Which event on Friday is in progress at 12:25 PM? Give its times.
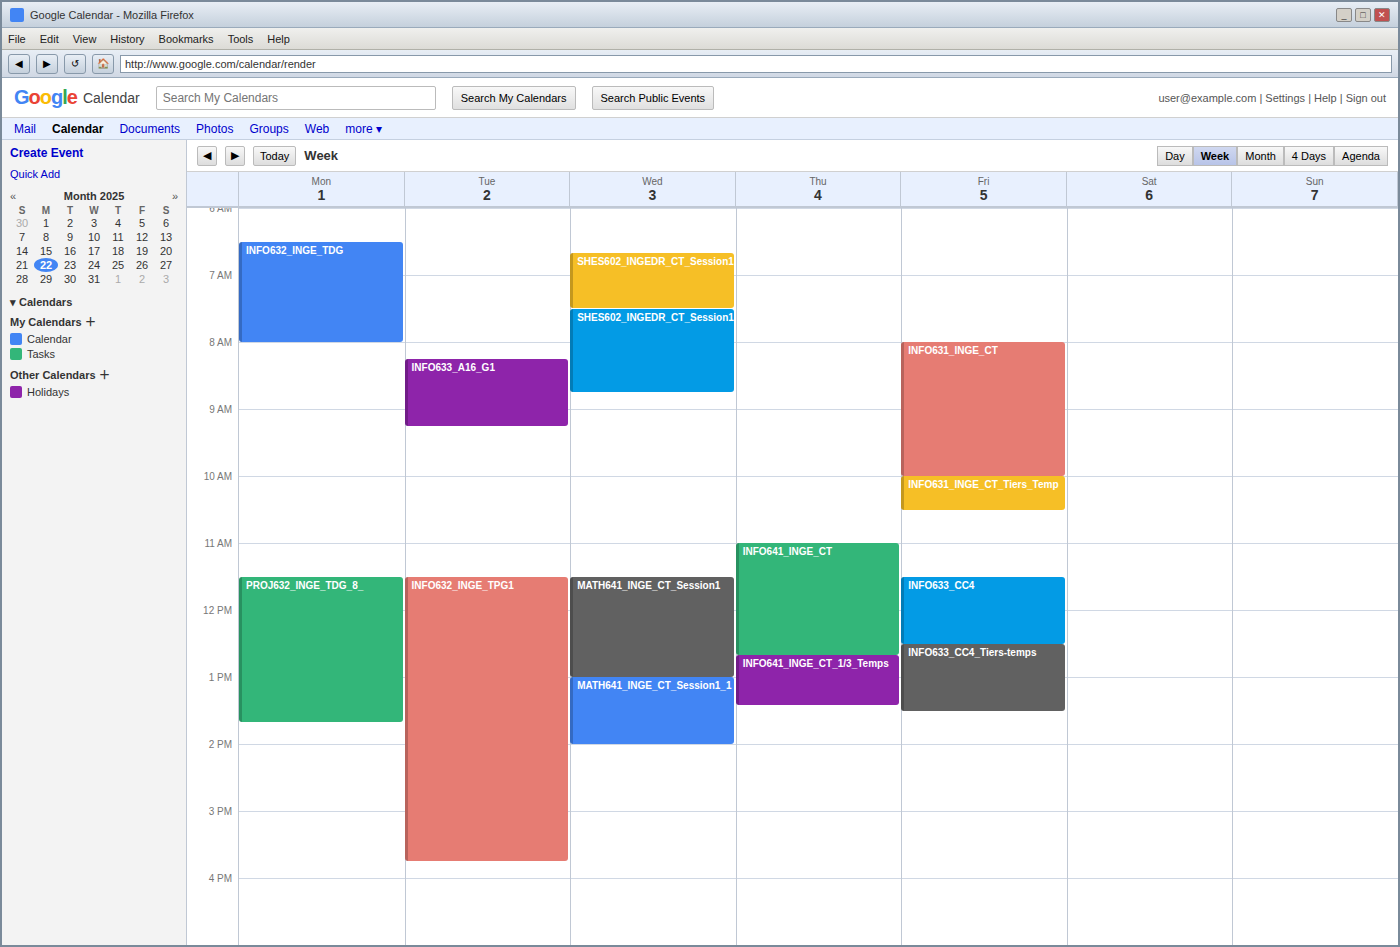
"INFO633_CC4", 11:30 AM to 12:30 PM